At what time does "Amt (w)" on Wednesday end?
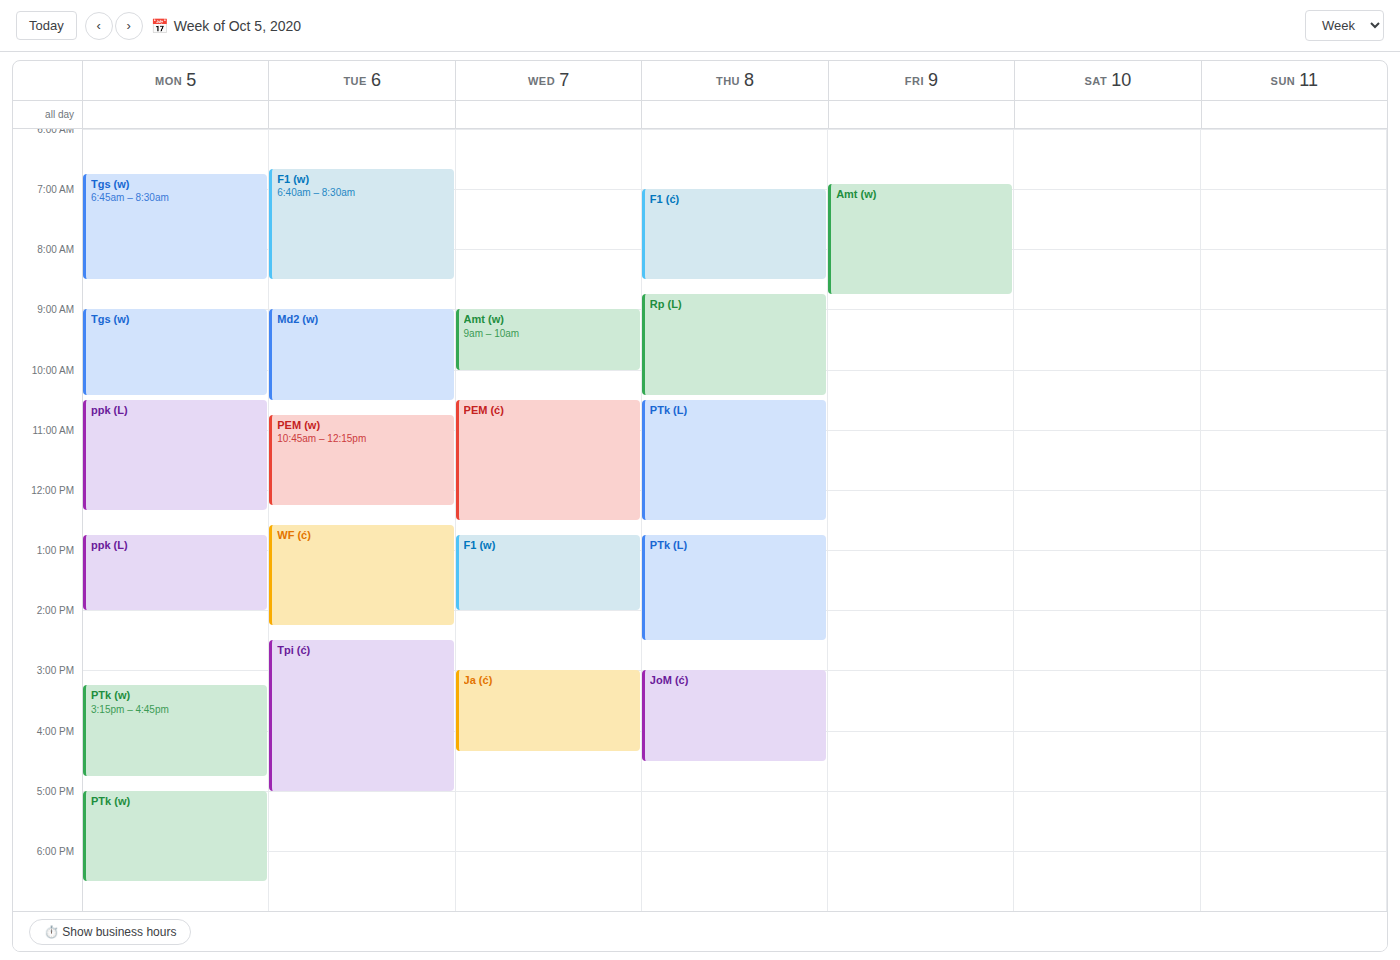
10:00 AM